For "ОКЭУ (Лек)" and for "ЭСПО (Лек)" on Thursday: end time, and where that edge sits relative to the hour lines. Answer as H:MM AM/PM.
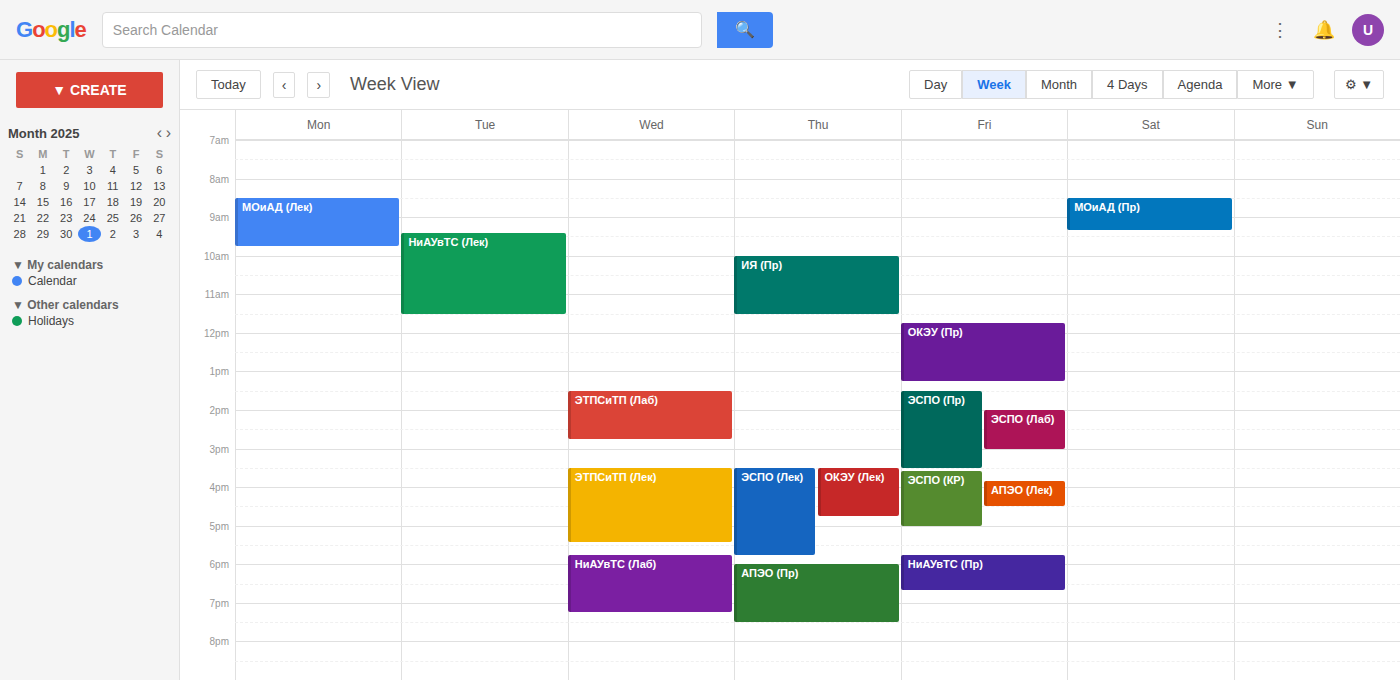
"ОКЭУ (Лек)": 4:45 PM, neither: three quarters of the way from the 4 PM line to the 5 PM line. "ЭСПО (Лек)": 5:45 PM, neither: three quarters of the way from the 5 PM line to the 6 PM line.